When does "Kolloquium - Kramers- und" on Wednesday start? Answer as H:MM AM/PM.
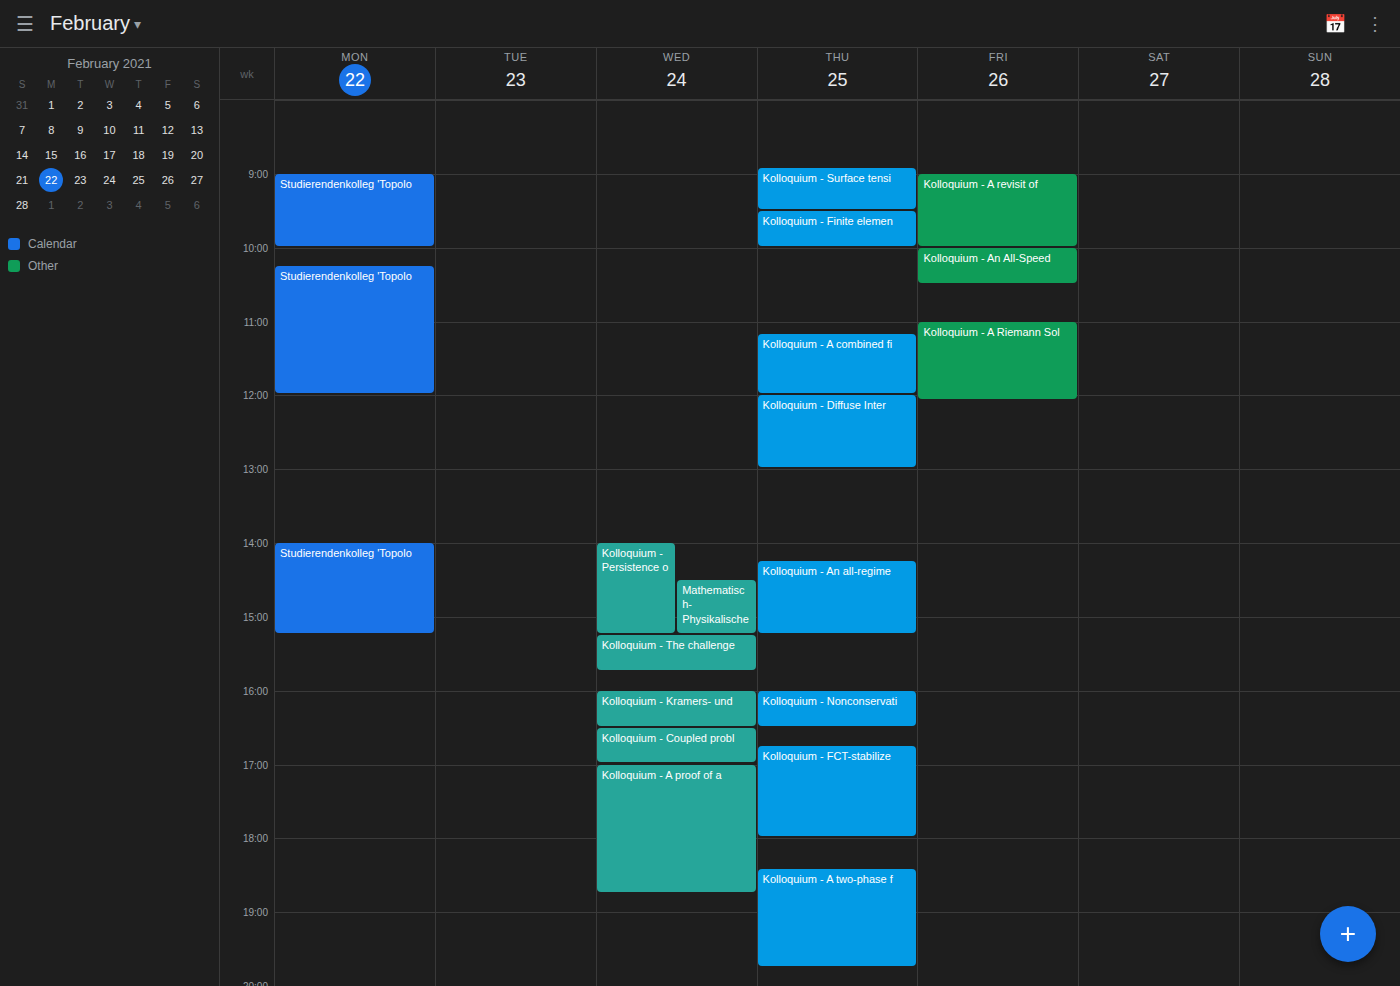
4:00 PM